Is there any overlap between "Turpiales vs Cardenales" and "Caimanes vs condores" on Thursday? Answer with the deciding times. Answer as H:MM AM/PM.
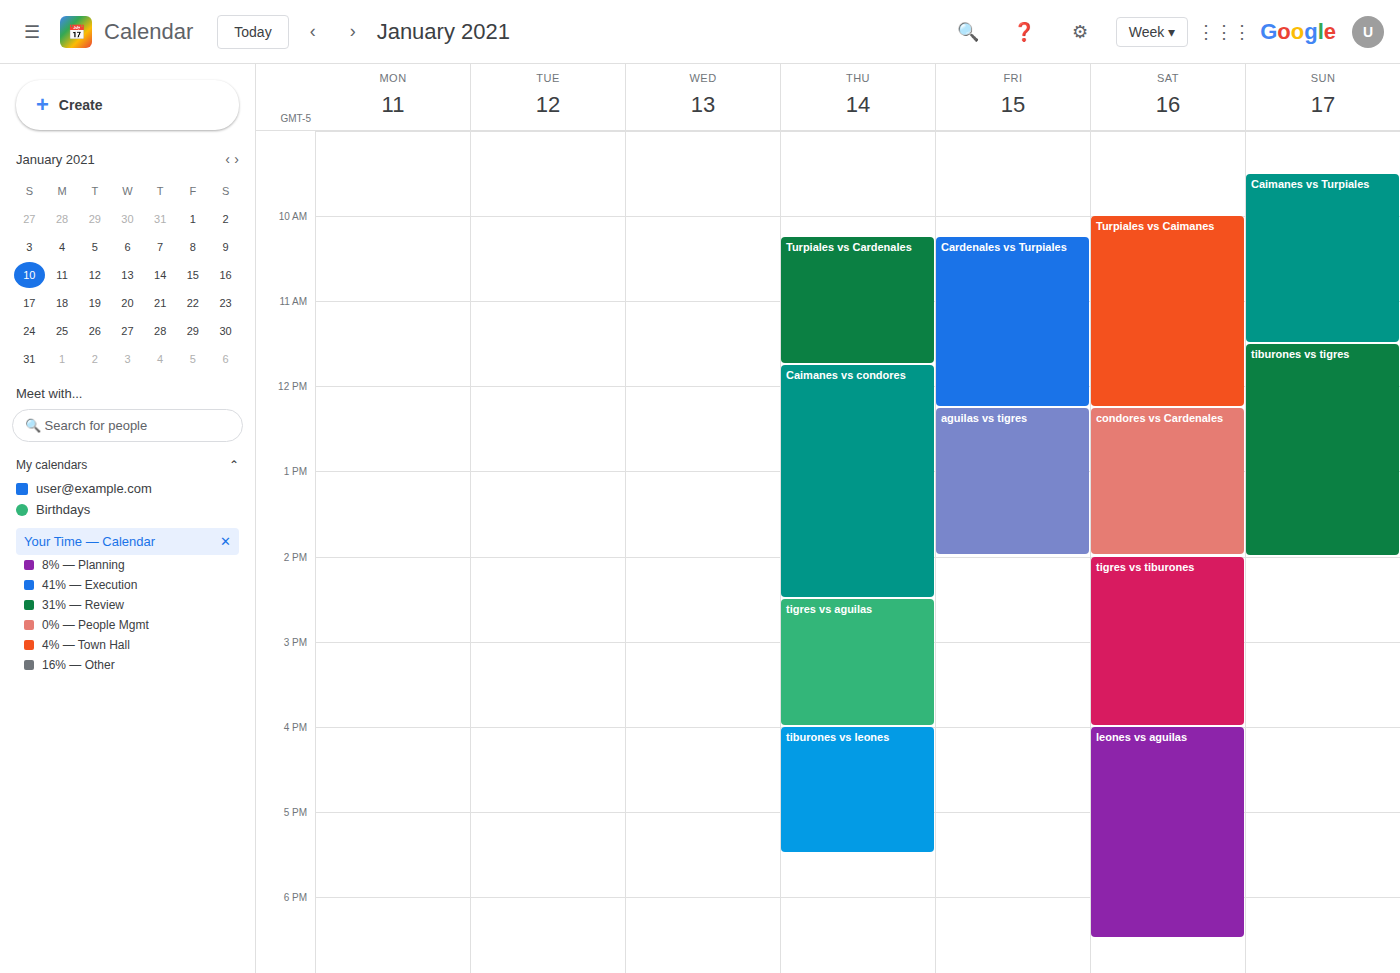
"Turpiales vs Cardenales" ends at 11:45 AM, exactly when "Caimanes vs condores" starts -- they touch but do not overlap.